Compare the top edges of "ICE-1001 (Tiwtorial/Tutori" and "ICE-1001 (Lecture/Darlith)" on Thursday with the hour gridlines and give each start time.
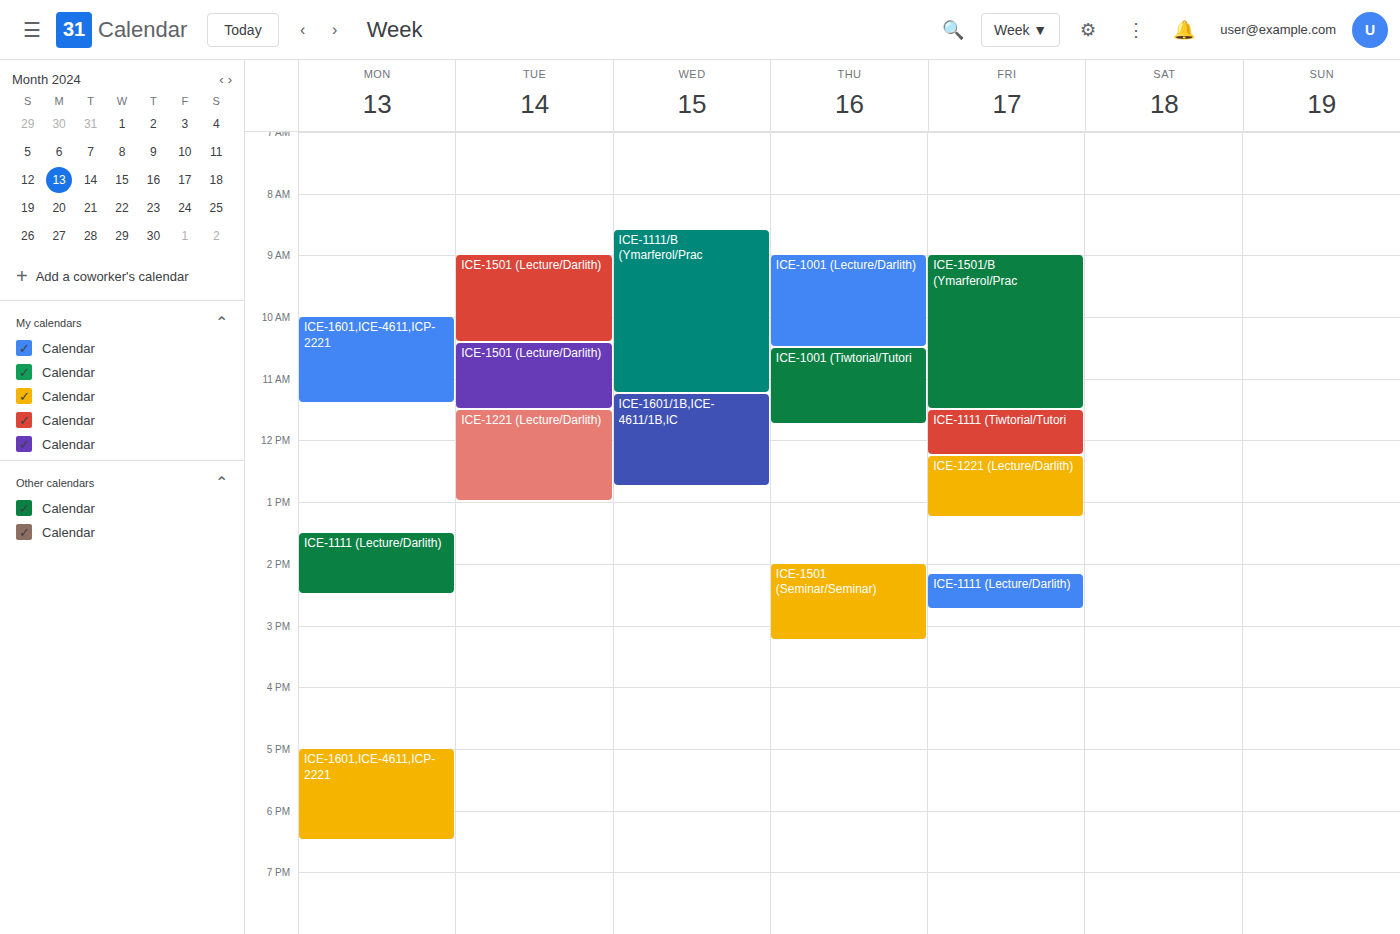
"ICE-1001 (Tiwtorial/Tutori": 10:30, halfway between the 10:00 and 11:00 lines. "ICE-1001 (Lecture/Darlith)": 09:00, exactly on the 09:00 line.